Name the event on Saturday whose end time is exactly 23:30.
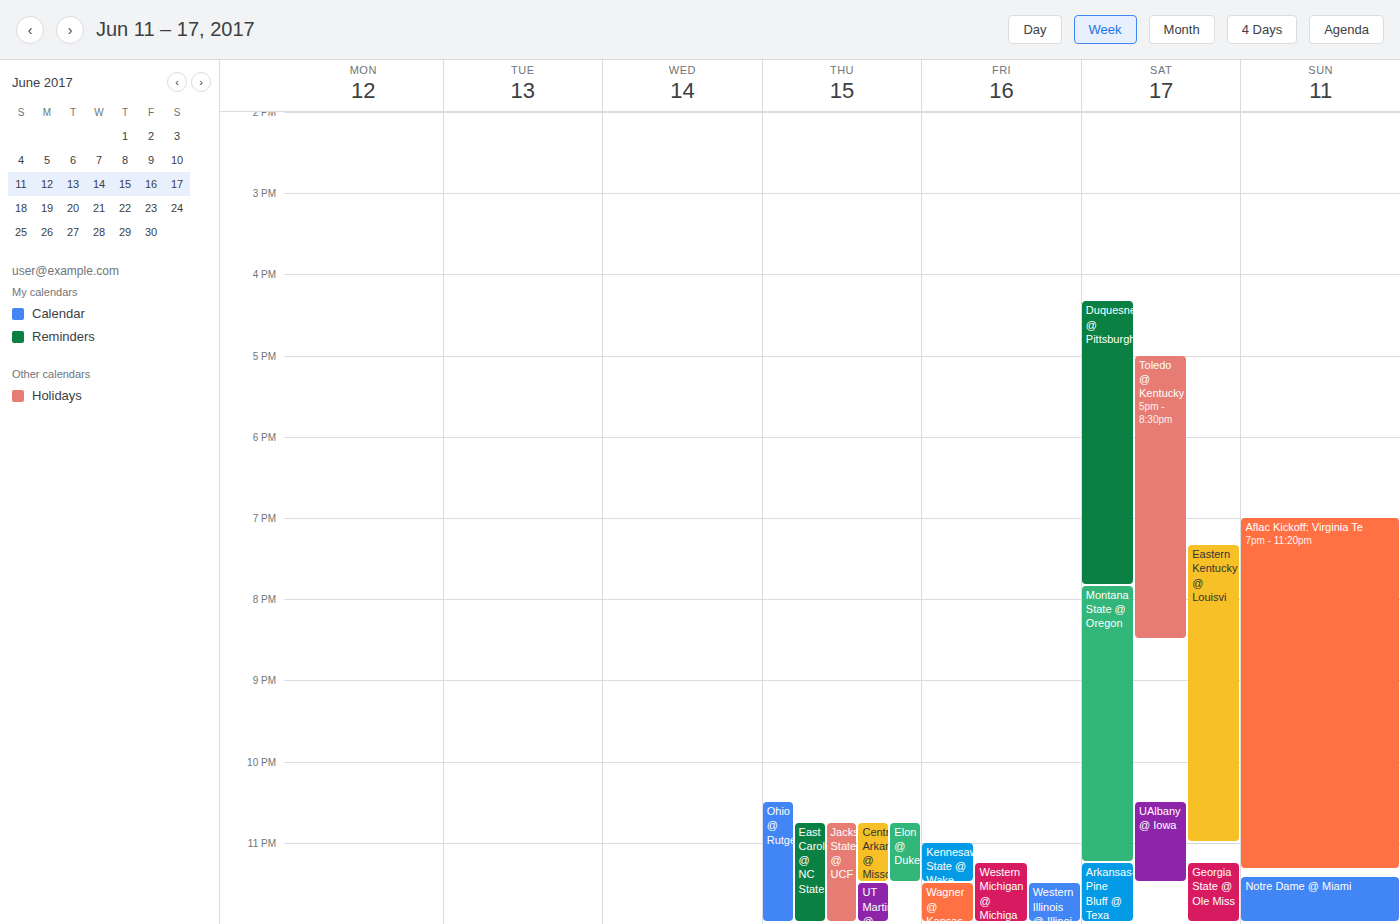
"UAlbany @ Iowa"